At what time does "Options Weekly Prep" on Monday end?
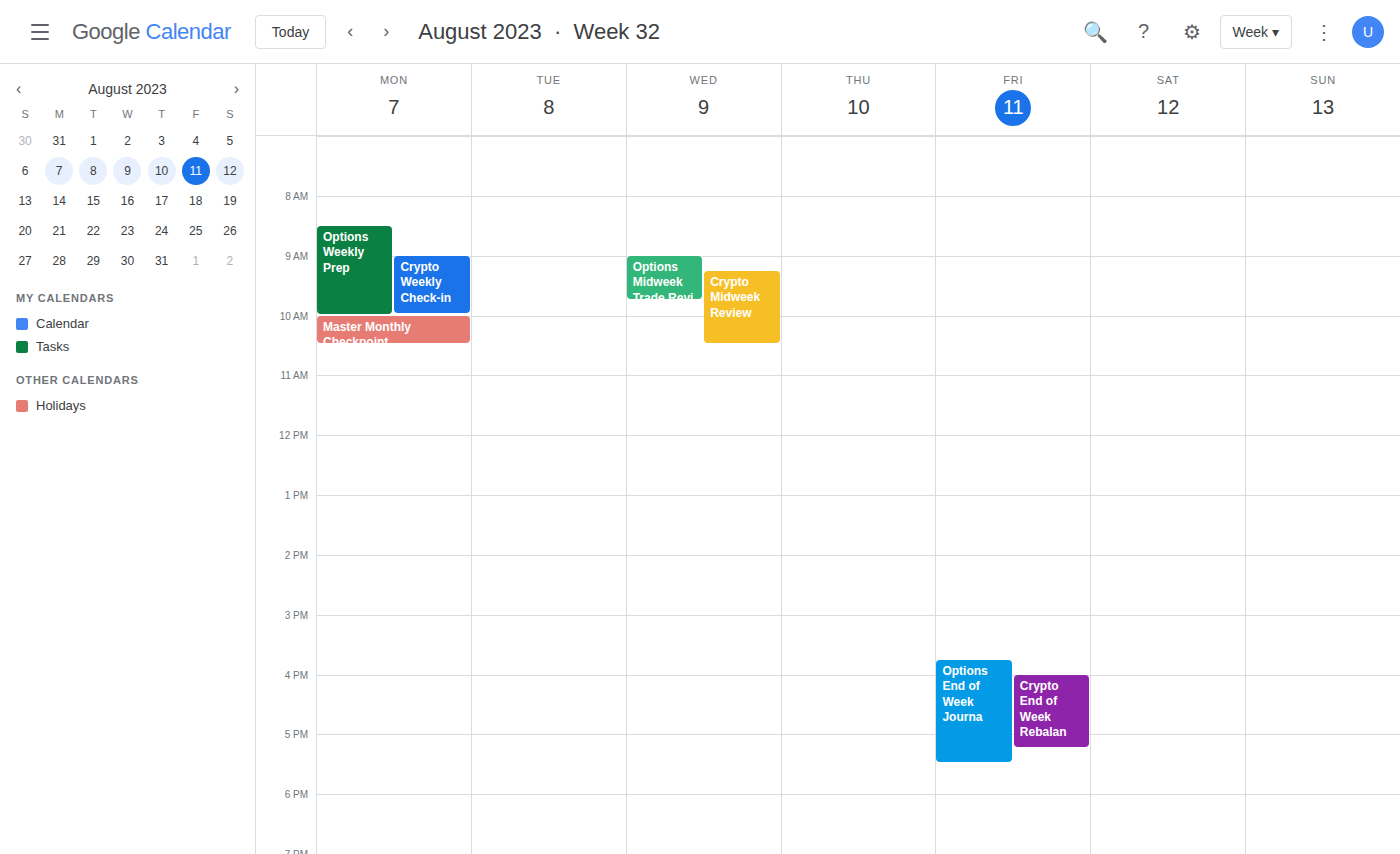
10:00 AM